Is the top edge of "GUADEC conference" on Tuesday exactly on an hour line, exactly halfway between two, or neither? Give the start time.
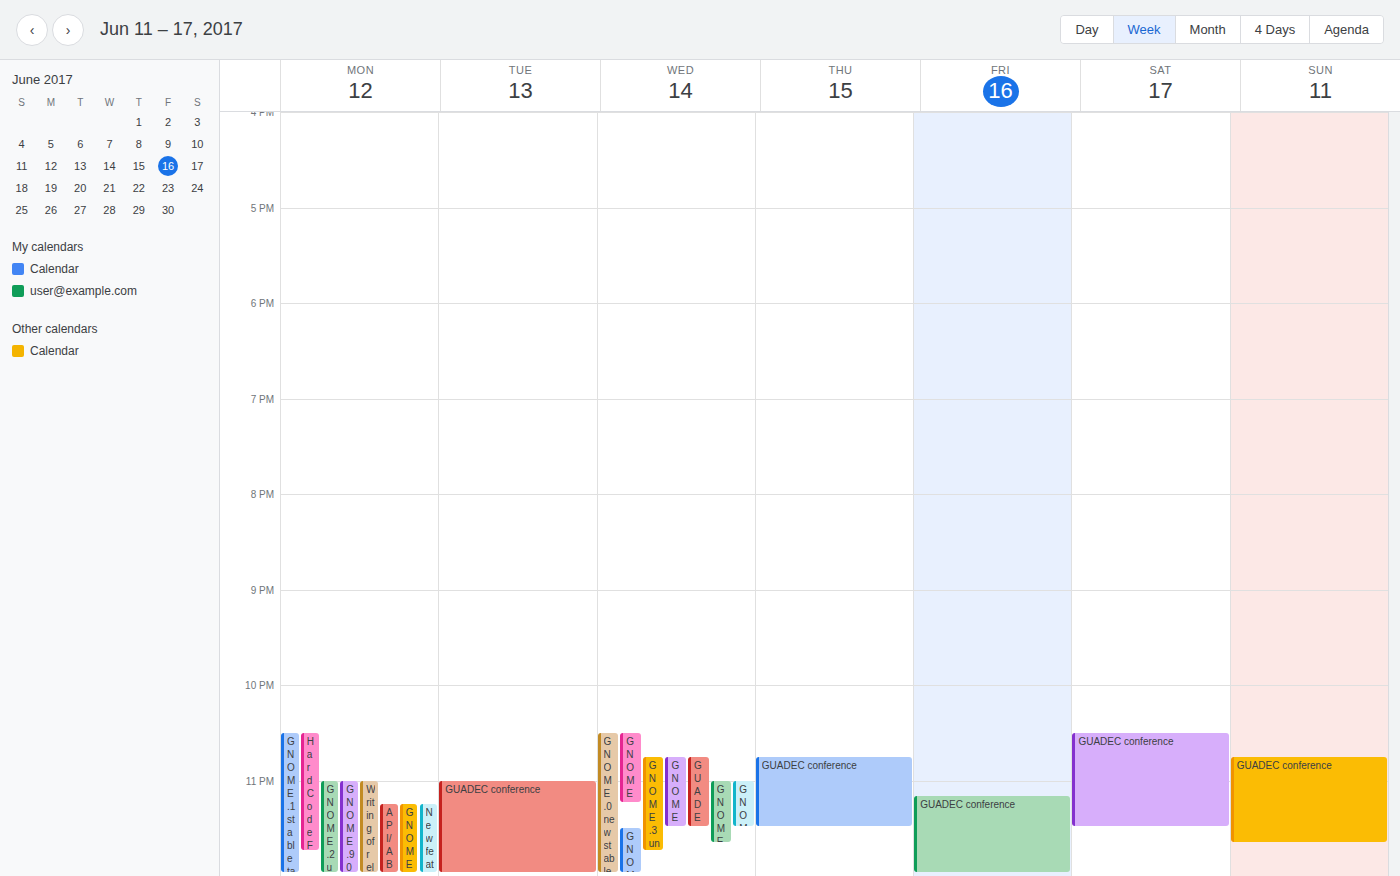
11:00 PM -- exactly on the 11 PM line.